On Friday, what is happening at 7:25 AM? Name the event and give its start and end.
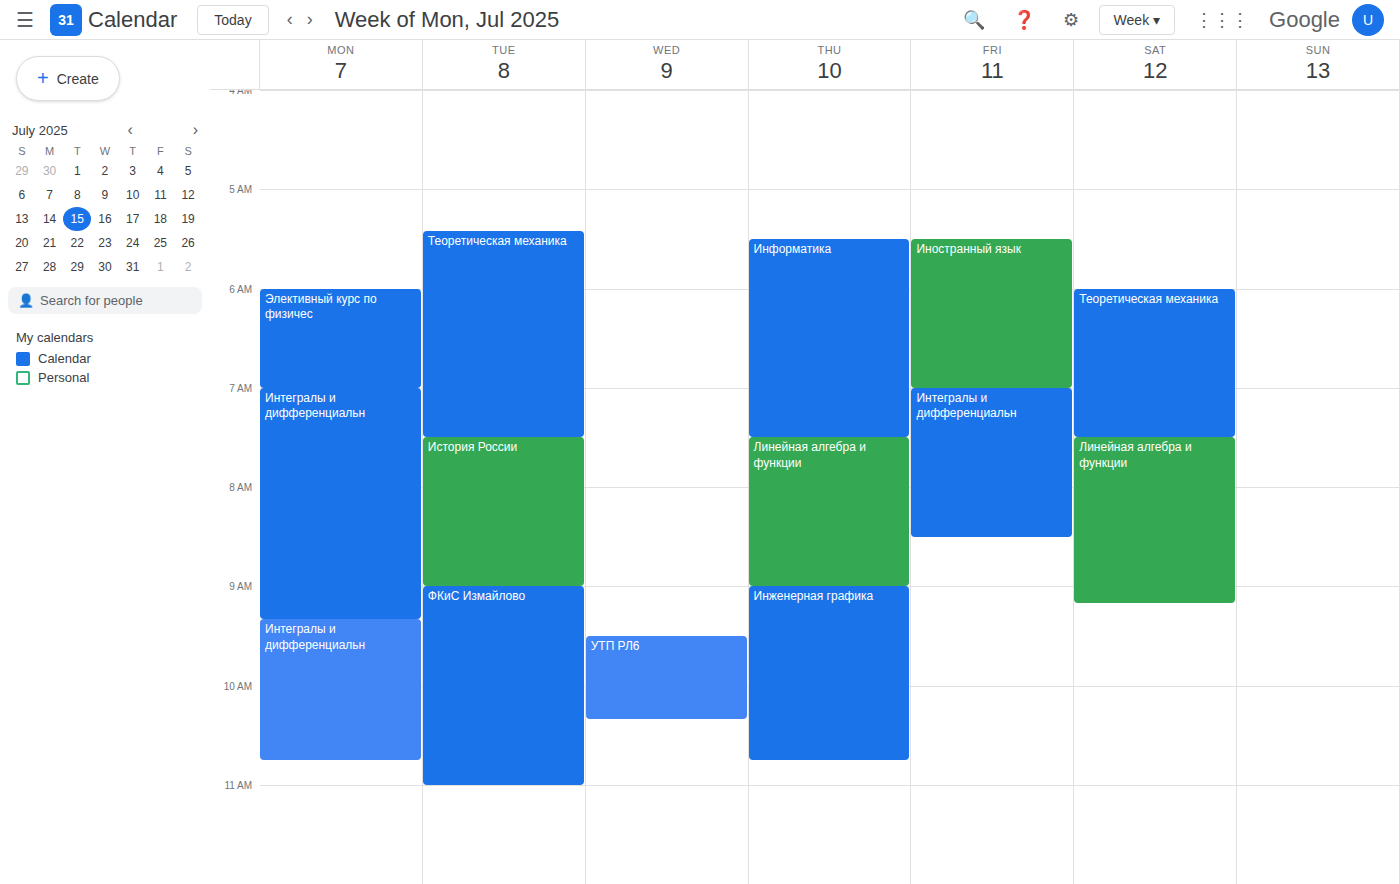
"Интегралы и дифференциальн", 7:00 AM to 8:30 AM